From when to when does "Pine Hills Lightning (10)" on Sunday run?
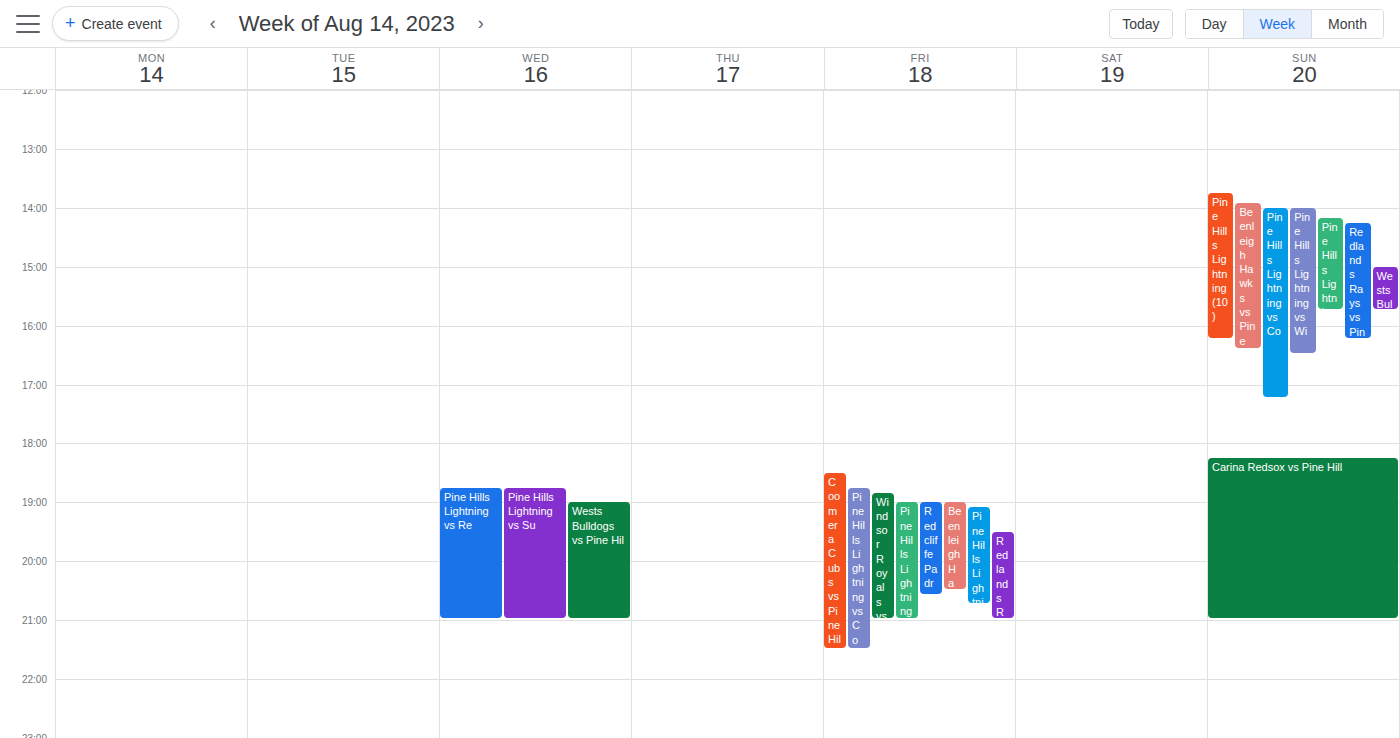
1:45 PM to 4:15 PM